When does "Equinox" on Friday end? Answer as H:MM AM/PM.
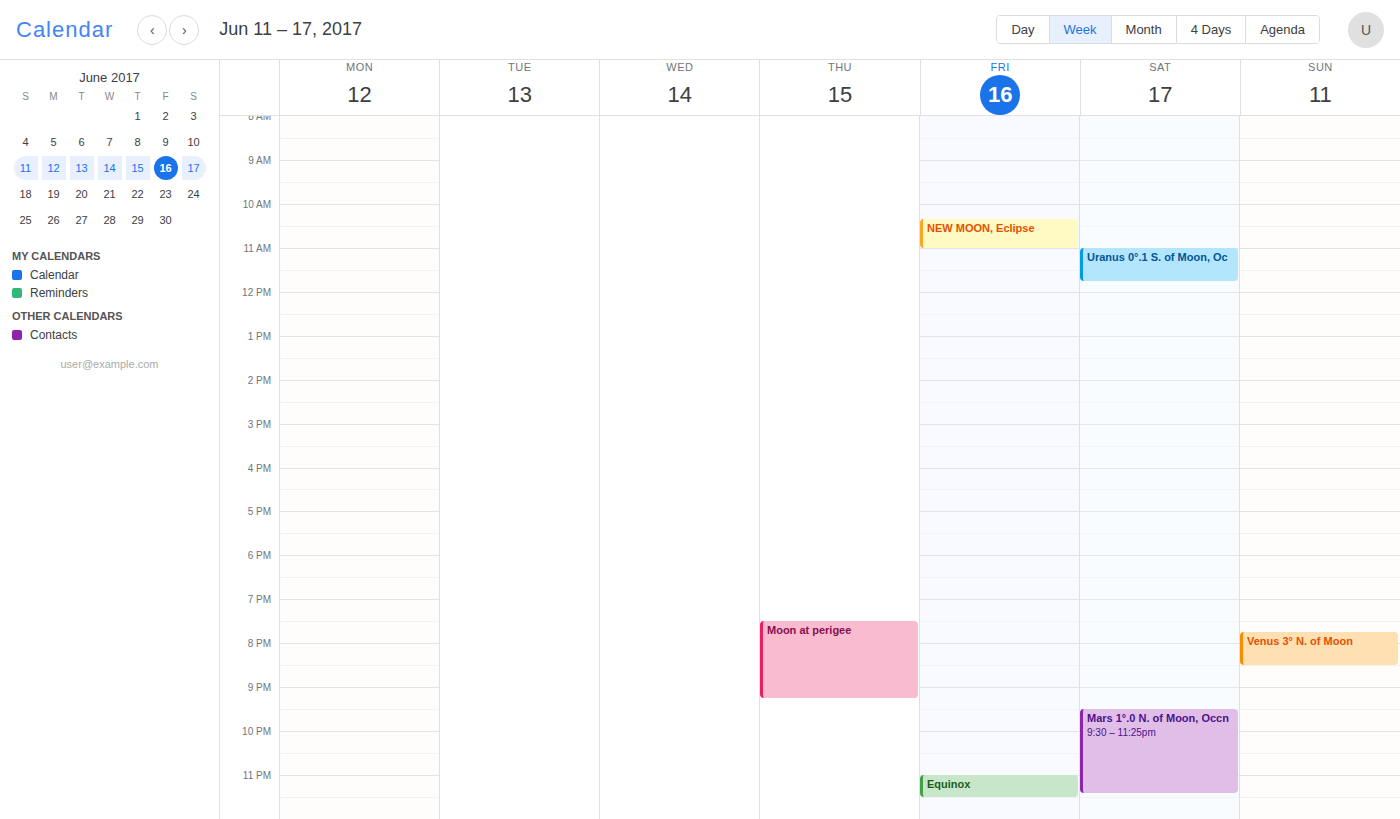
11:30 PM